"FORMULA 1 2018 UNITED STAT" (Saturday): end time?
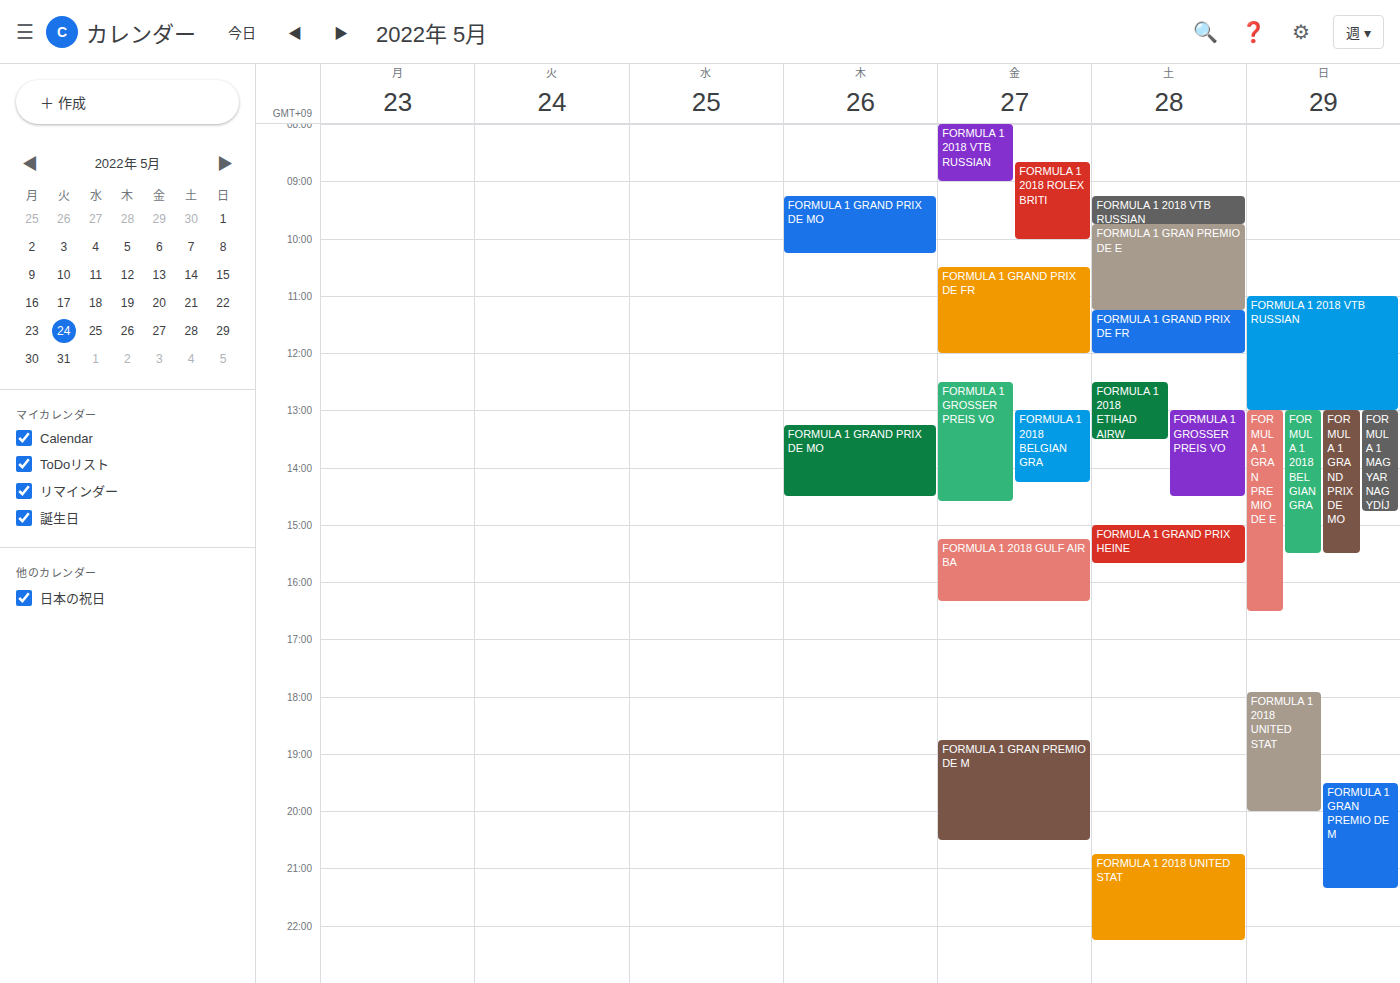
10:15 PM